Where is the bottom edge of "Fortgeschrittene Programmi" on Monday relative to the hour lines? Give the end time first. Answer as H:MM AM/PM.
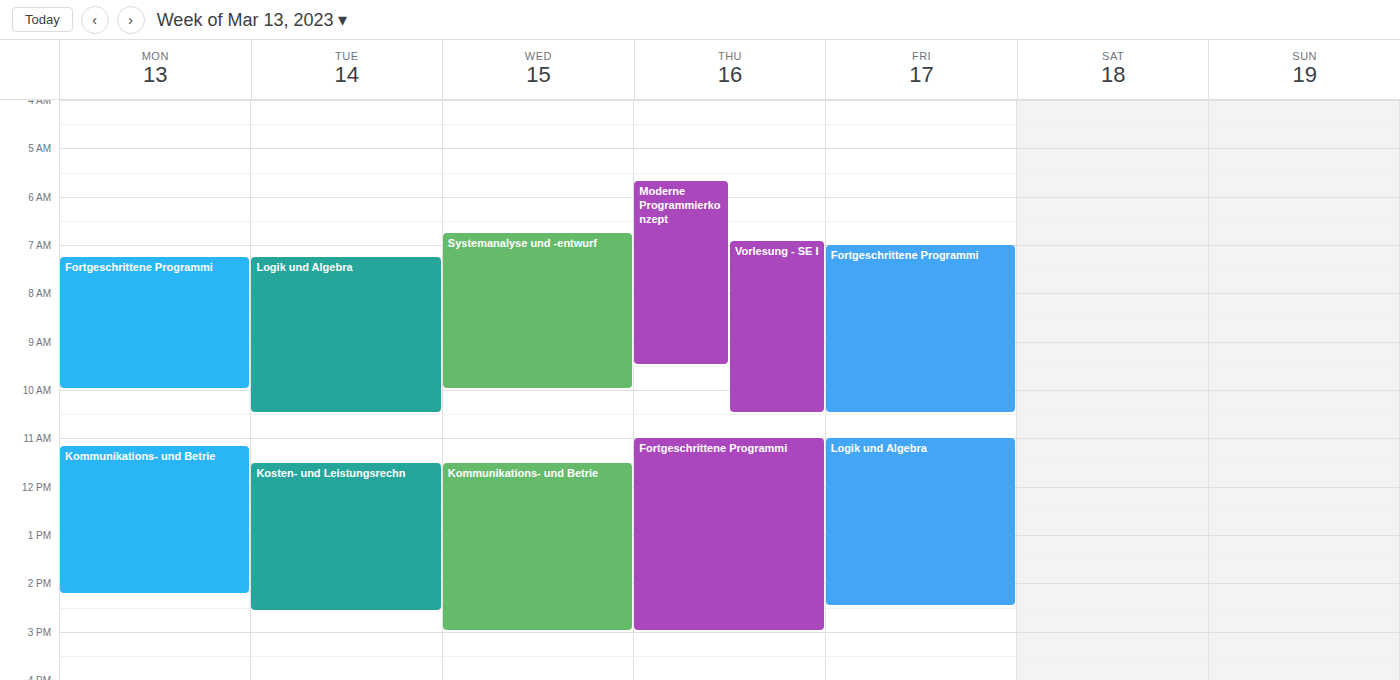
10:00 AM -- exactly on the 10 AM line.